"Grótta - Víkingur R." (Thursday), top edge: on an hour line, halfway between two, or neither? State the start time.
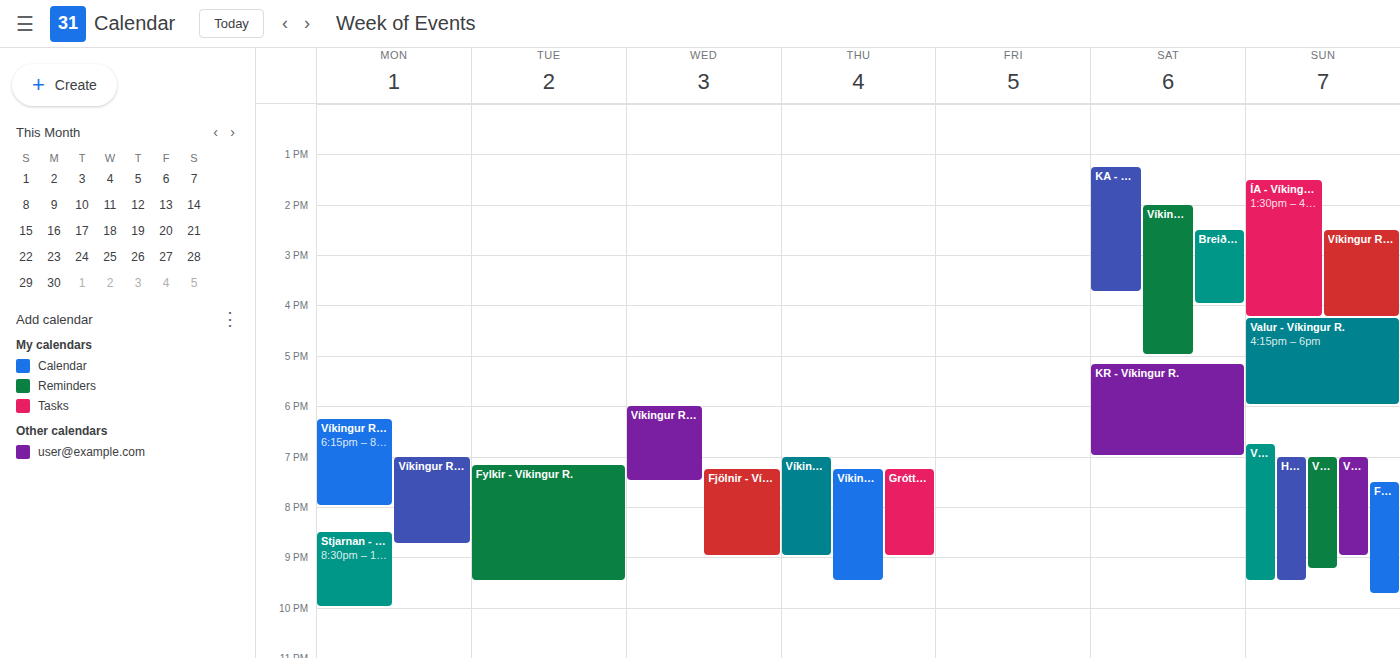
7:15 PM -- neither: a quarter of the way from the 7 PM line to the 8 PM line.